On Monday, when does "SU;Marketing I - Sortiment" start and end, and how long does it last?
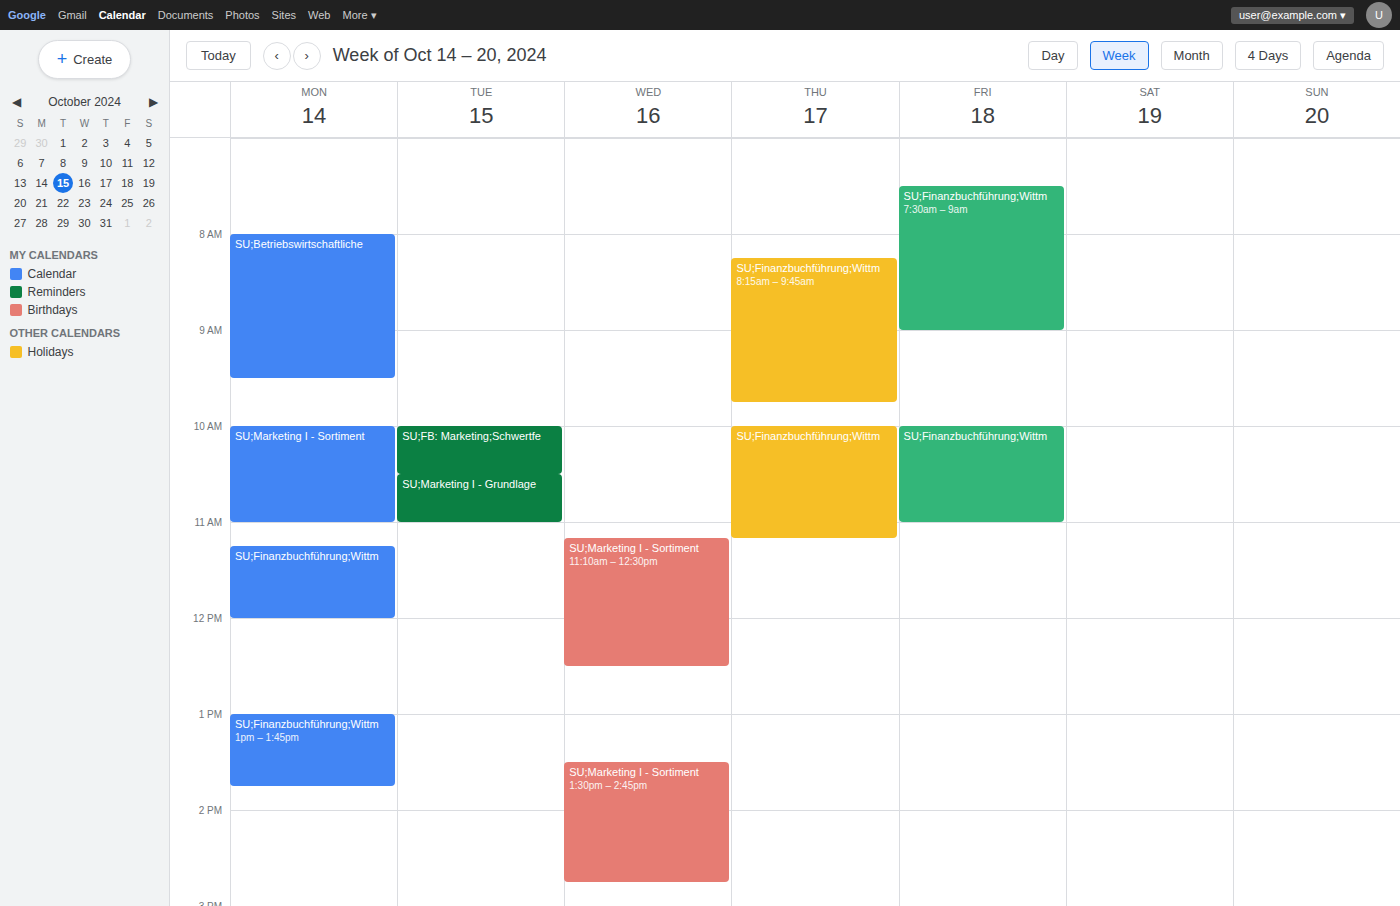
10:00 AM to 11:00 AM, 1 hour